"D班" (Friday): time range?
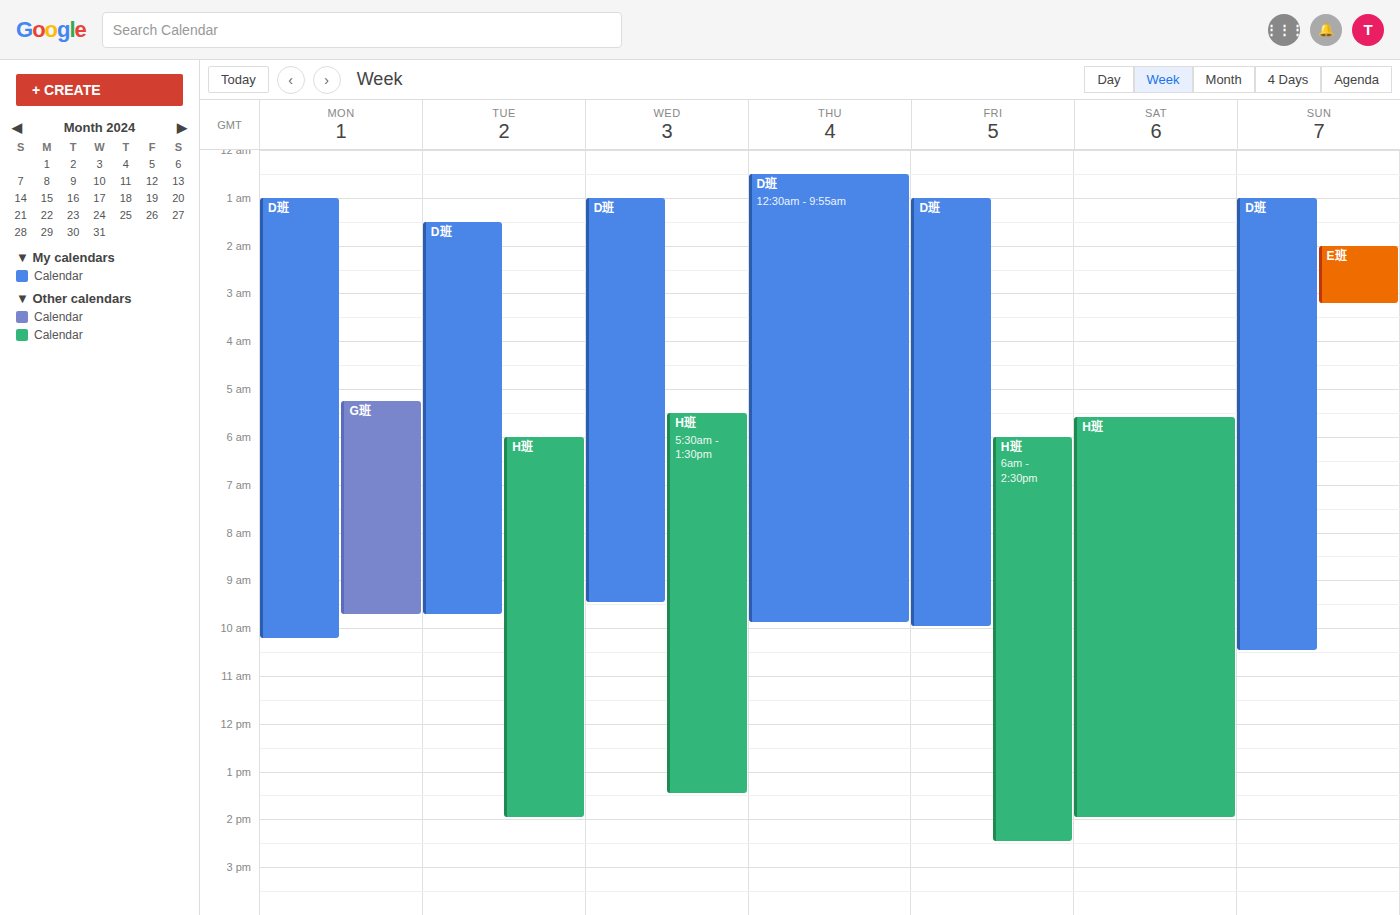
01:00 to 10:00